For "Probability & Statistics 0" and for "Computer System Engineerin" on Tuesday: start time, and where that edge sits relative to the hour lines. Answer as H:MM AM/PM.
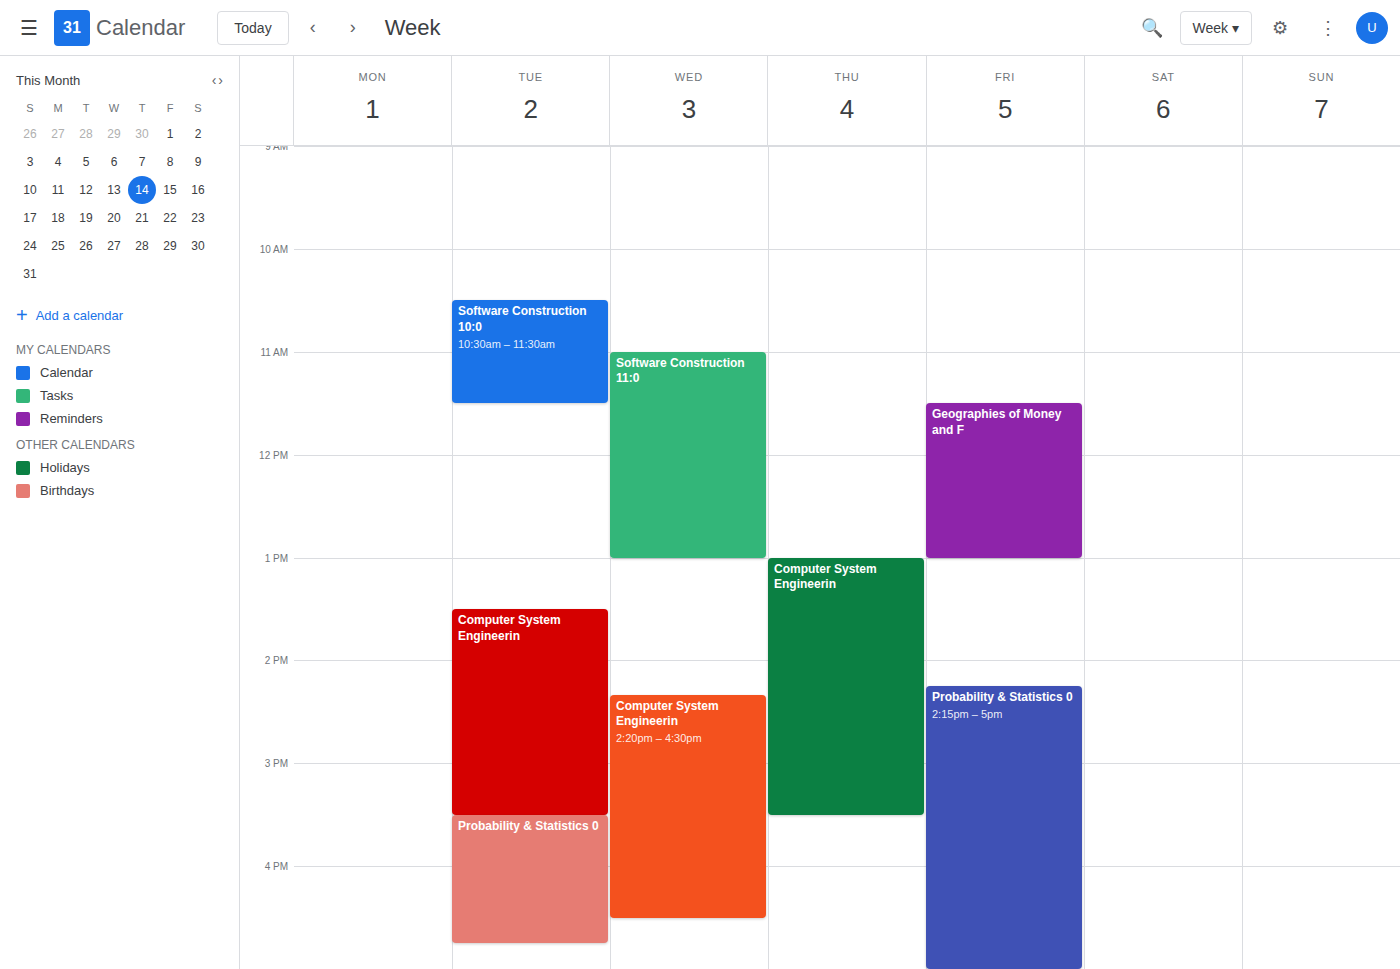
"Probability & Statistics 0": 3:30 PM, halfway between the 3 PM and 4 PM lines. "Computer System Engineerin": 1:30 PM, halfway between the 1 PM and 2 PM lines.